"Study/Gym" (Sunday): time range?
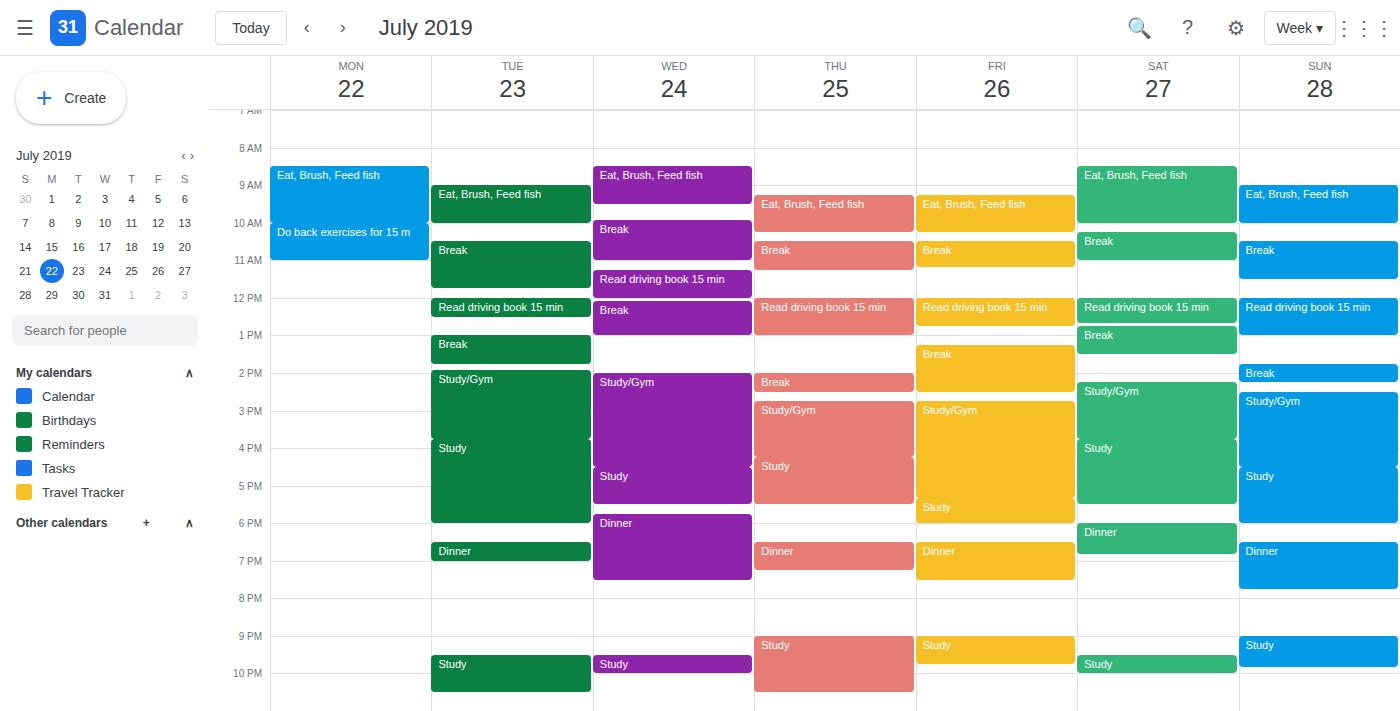
2:30 PM to 4:30 PM